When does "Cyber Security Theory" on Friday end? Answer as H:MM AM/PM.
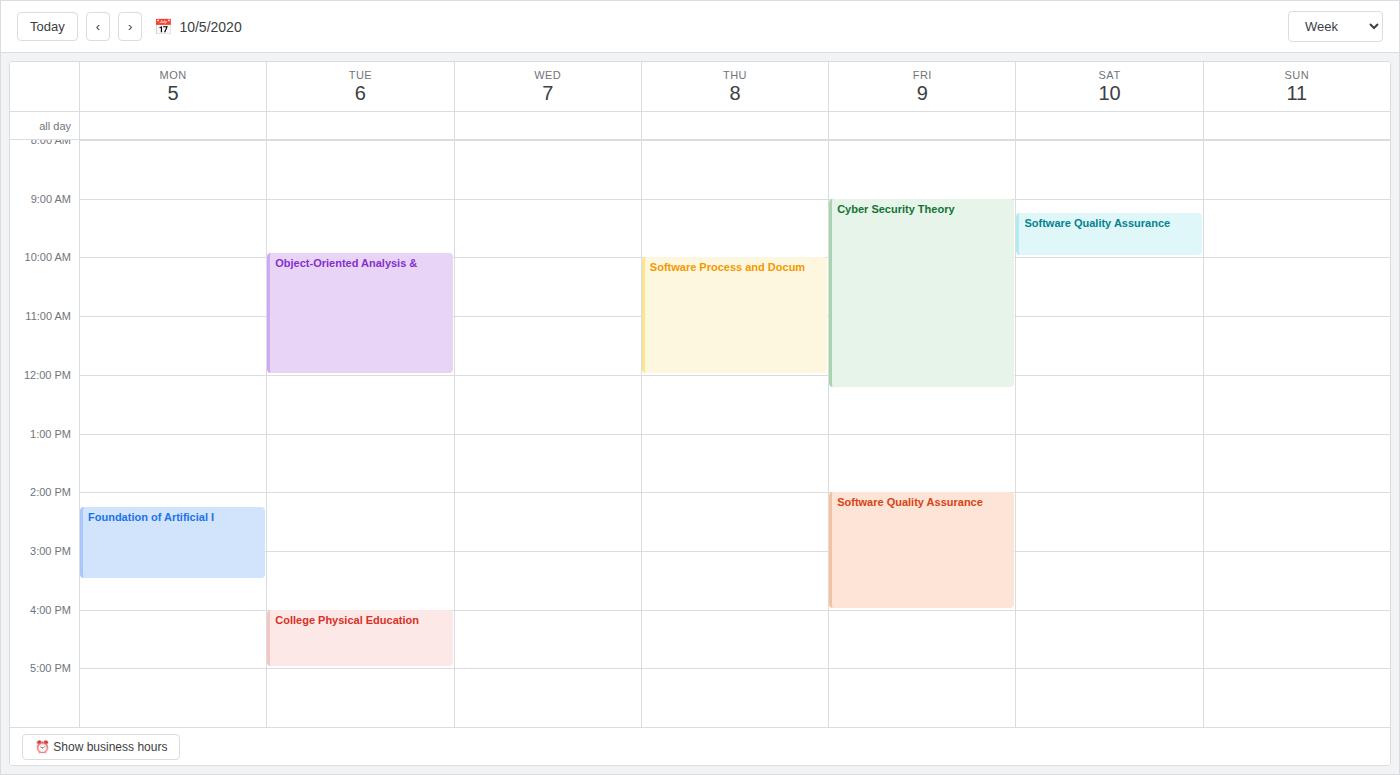
12:15 PM